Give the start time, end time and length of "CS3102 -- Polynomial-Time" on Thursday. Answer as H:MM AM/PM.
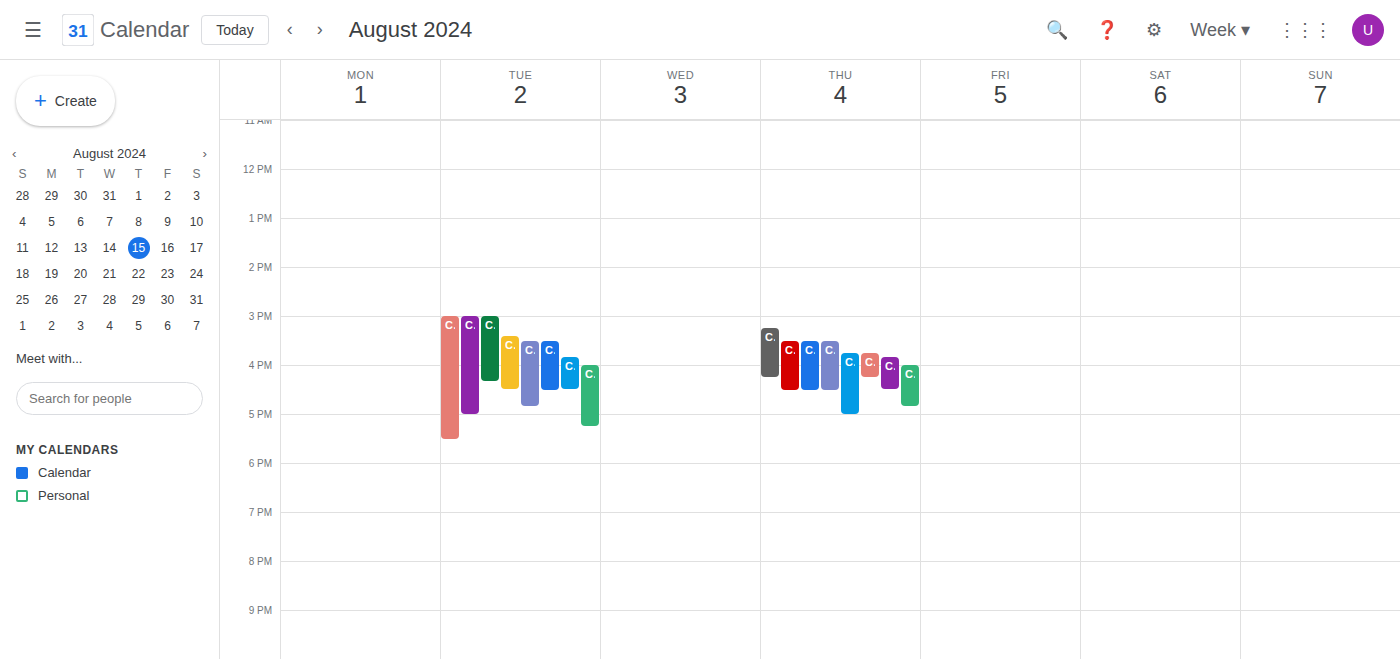
4:00 PM to 4:50 PM, 50 minutes